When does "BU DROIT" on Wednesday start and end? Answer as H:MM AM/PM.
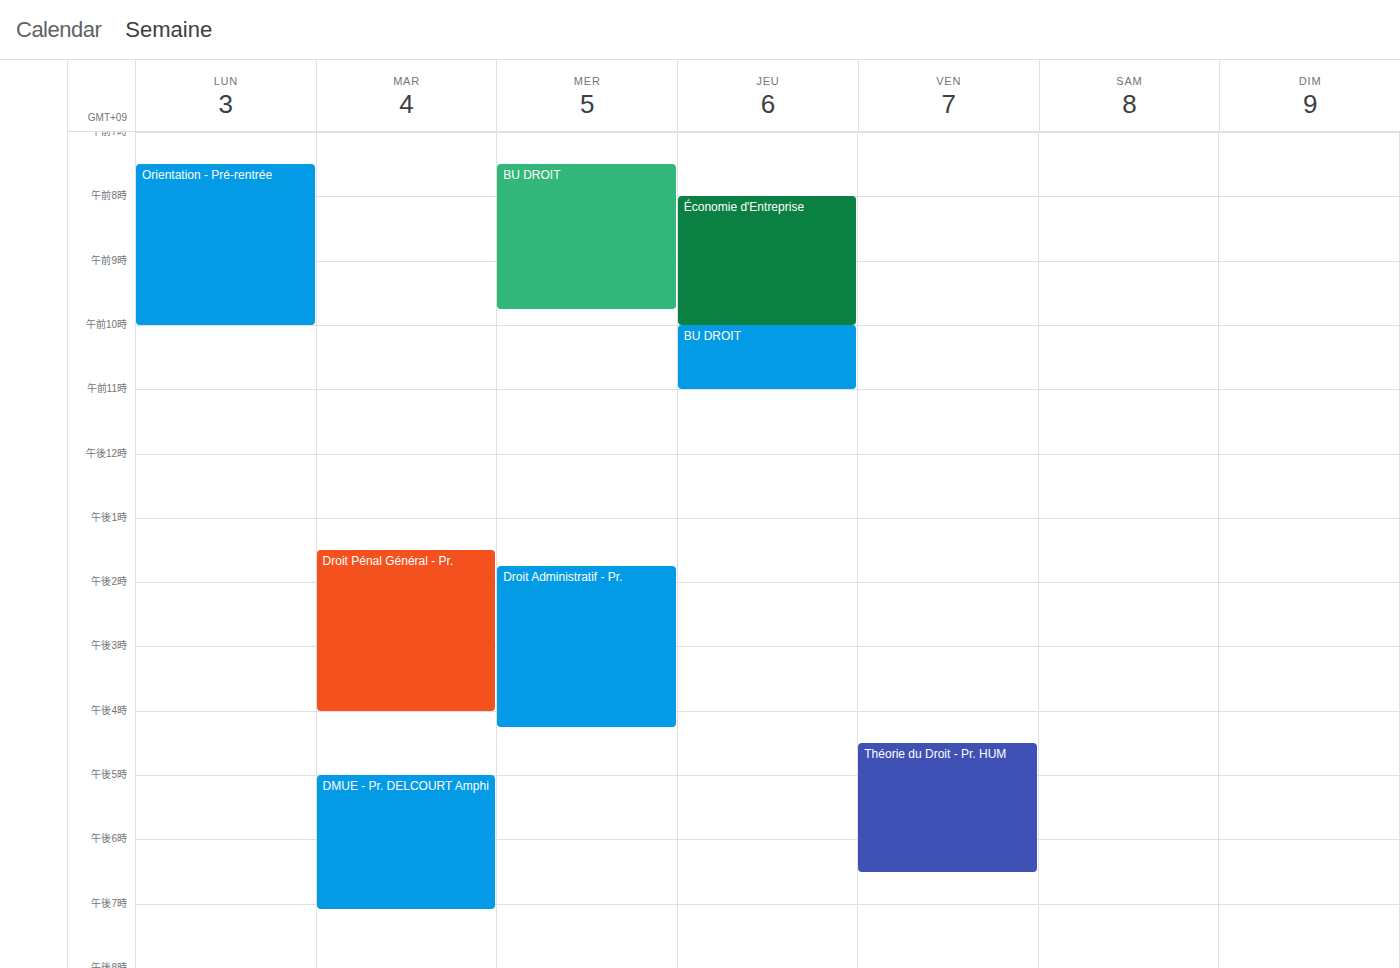
7:30 AM to 9:45 AM